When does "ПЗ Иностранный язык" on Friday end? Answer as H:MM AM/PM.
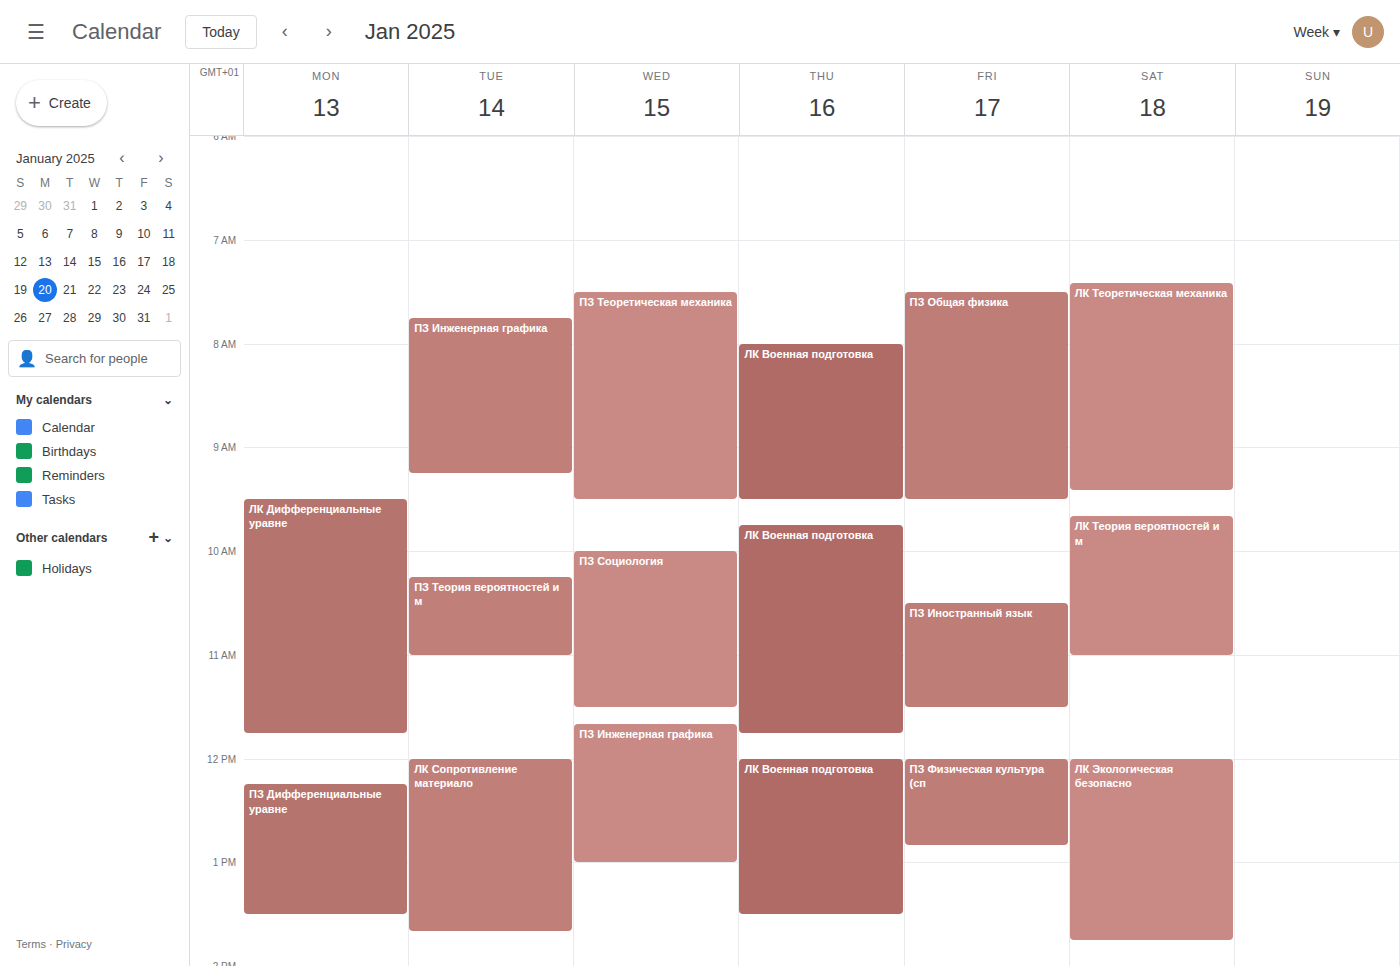
11:30 AM